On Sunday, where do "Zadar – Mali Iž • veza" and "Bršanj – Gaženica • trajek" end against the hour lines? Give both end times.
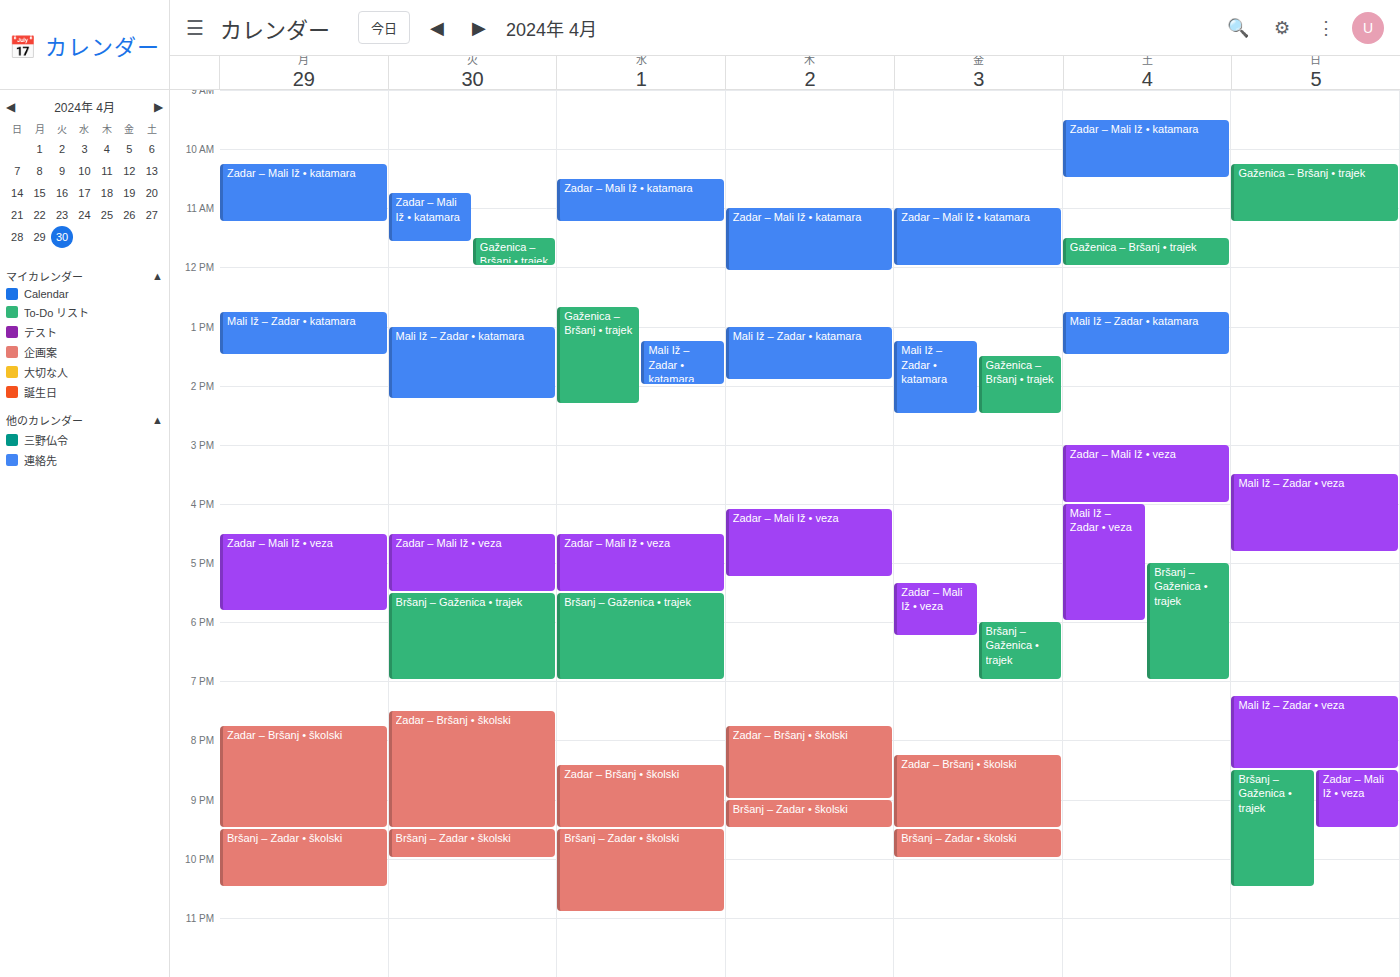
"Zadar – Mali Iž • veza": 9:30 PM, halfway between the 9 PM and 10 PM lines. "Bršanj – Gaženica • trajek": 10:30 PM, halfway between the 10 PM and 11 PM lines.